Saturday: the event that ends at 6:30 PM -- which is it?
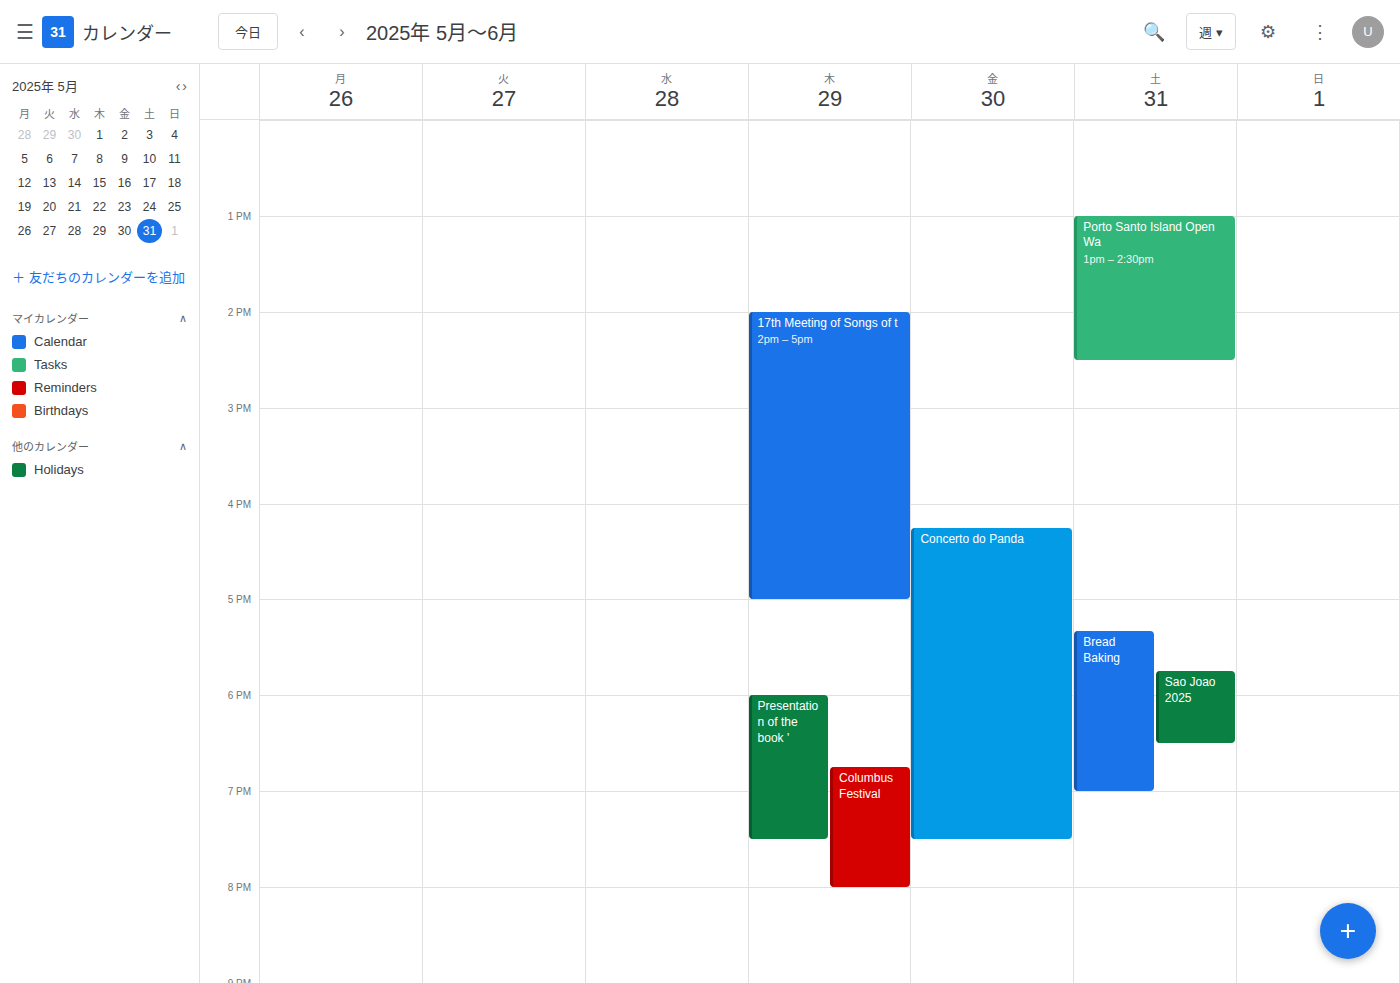
"Sao Joao 2025"